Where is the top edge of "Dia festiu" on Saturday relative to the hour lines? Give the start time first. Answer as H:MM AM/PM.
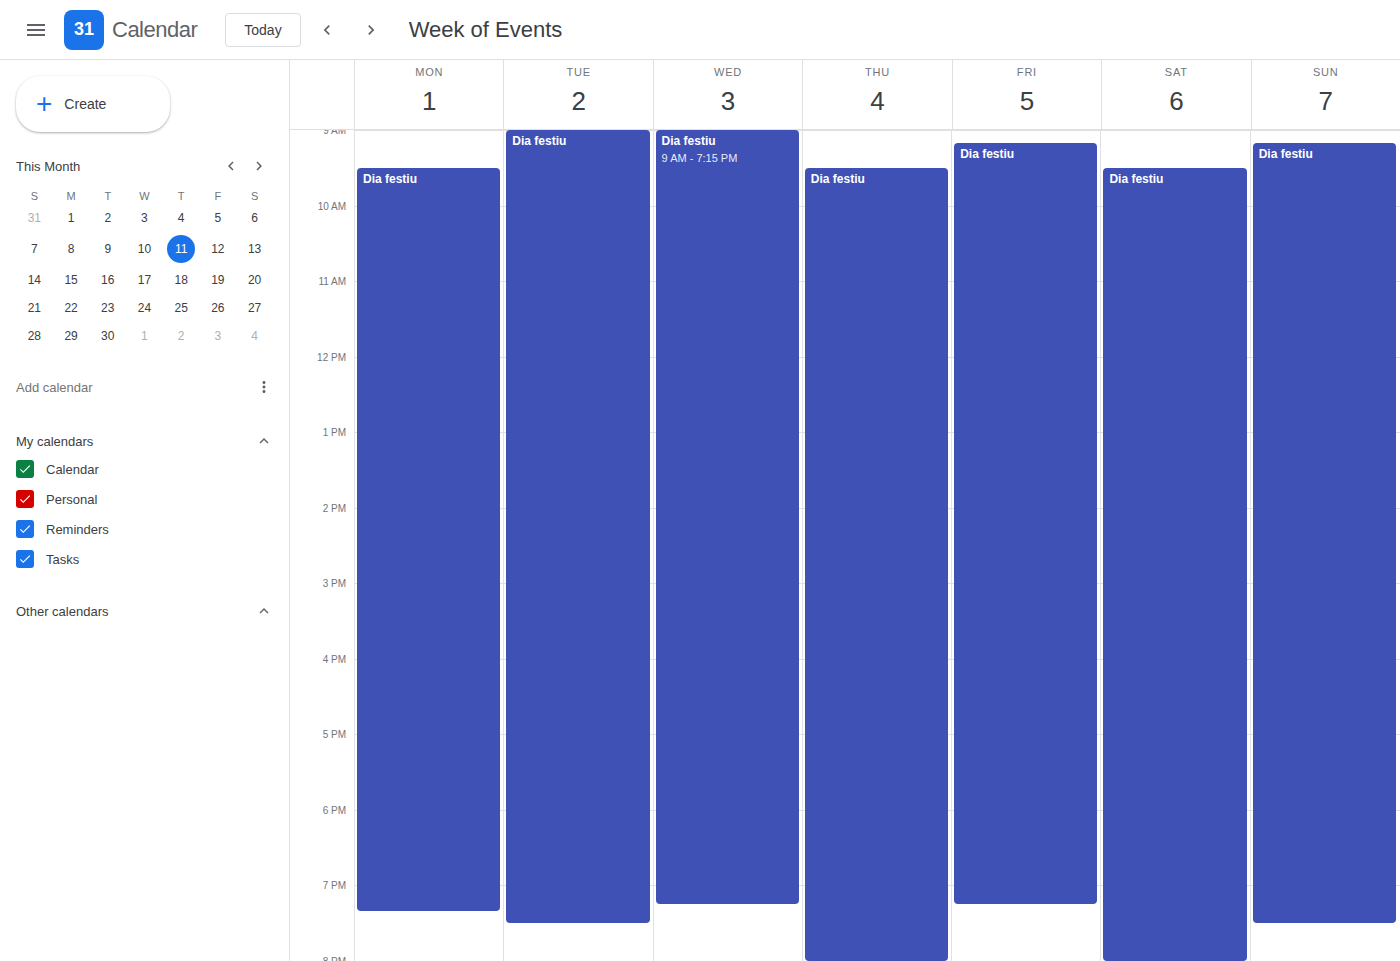
9:30 AM -- halfway between the 9 AM and 10 AM lines.